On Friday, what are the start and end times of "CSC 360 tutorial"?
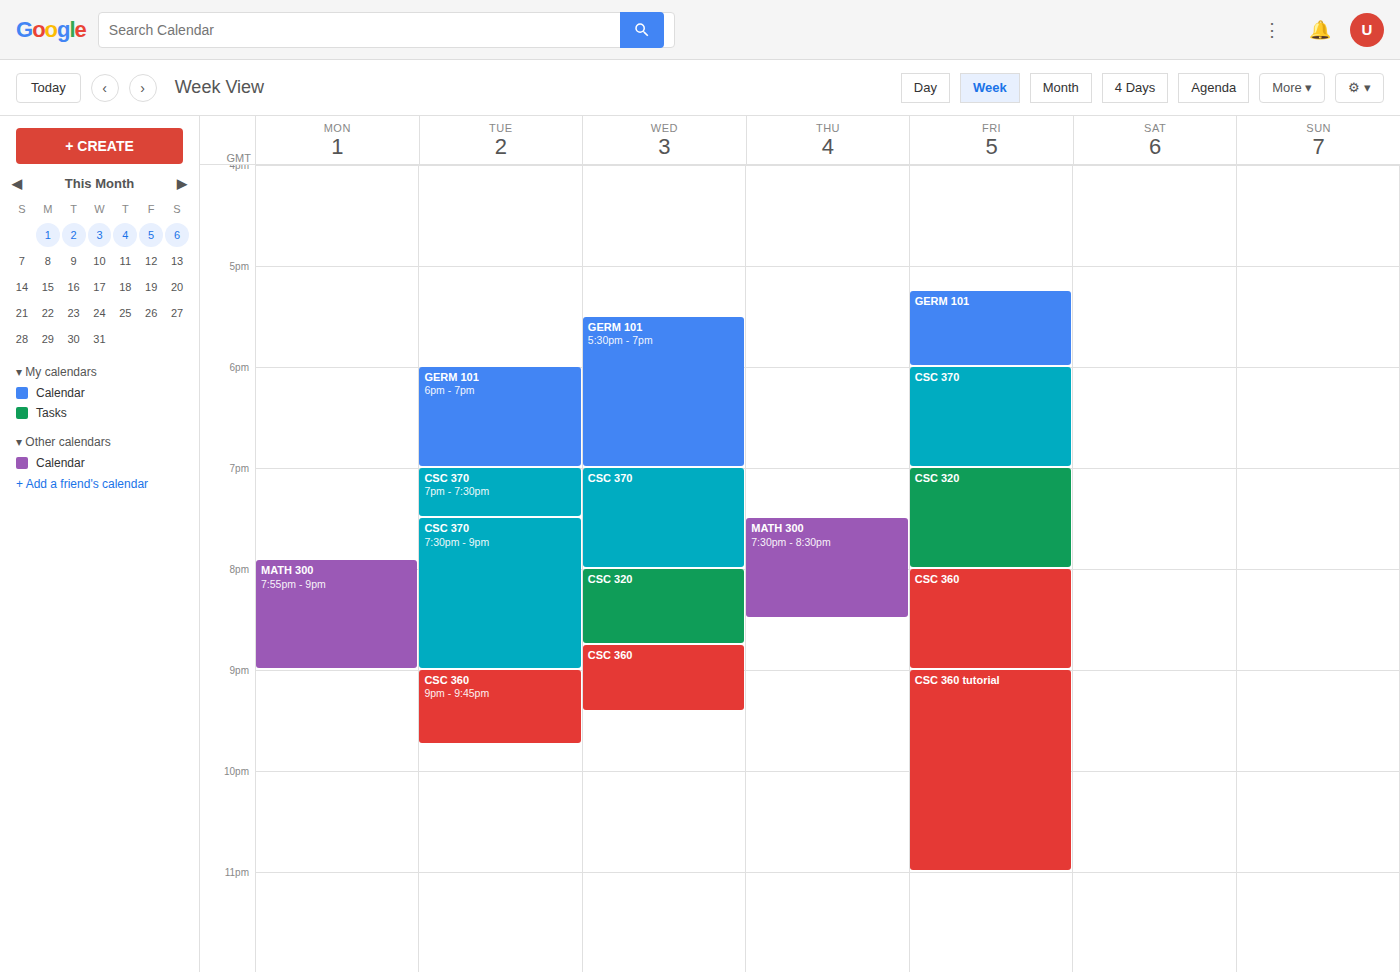
9:00 PM to 11:00 PM